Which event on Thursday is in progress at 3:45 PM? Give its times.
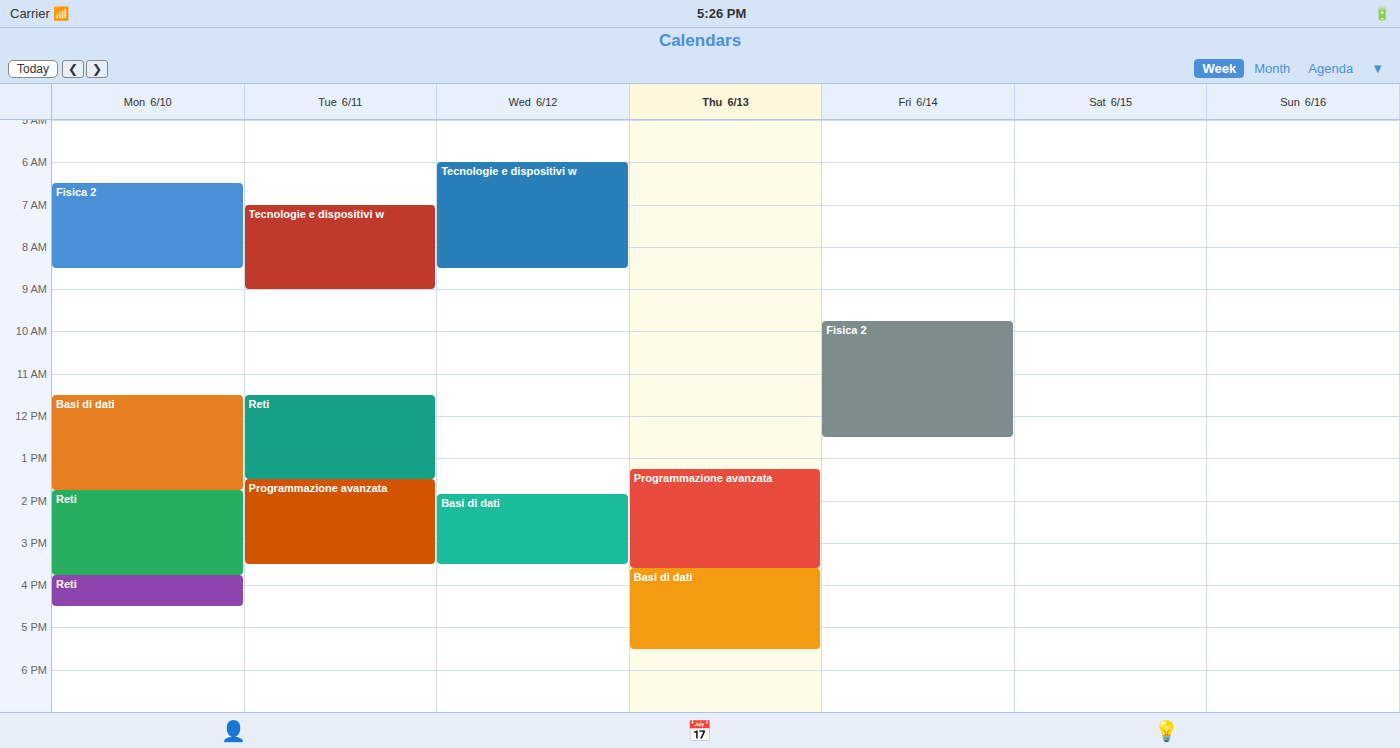
"Basi di dati", 3:35 PM to 5:30 PM